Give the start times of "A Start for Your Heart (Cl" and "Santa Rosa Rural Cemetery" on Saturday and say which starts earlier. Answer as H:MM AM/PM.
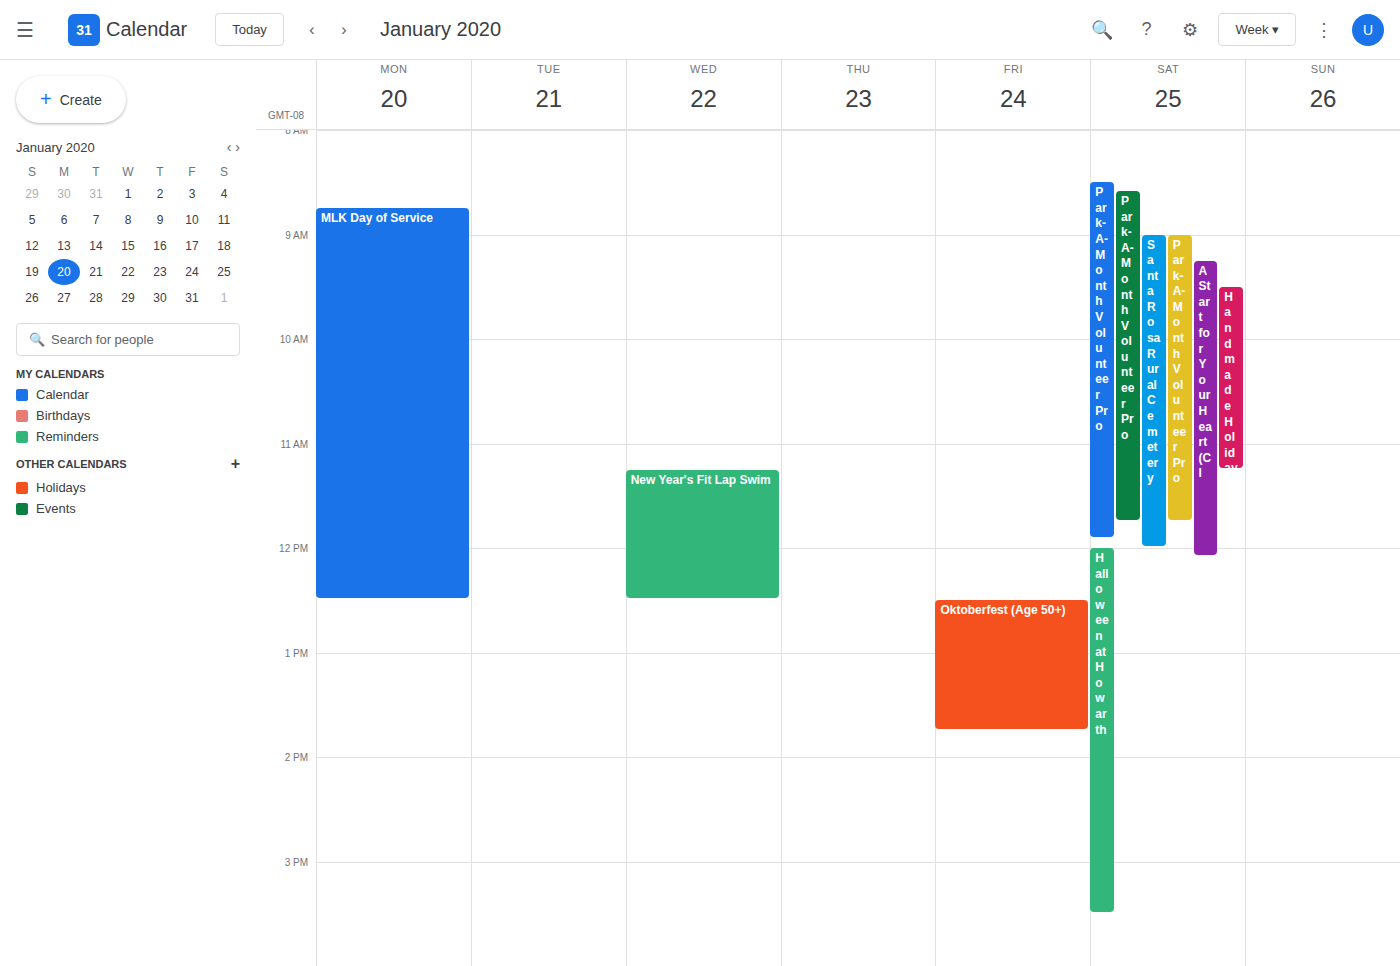
"Santa Rosa Rural Cemetery" 9:00 AM; "A Start for Your Heart (Cl" 9:15 AM.